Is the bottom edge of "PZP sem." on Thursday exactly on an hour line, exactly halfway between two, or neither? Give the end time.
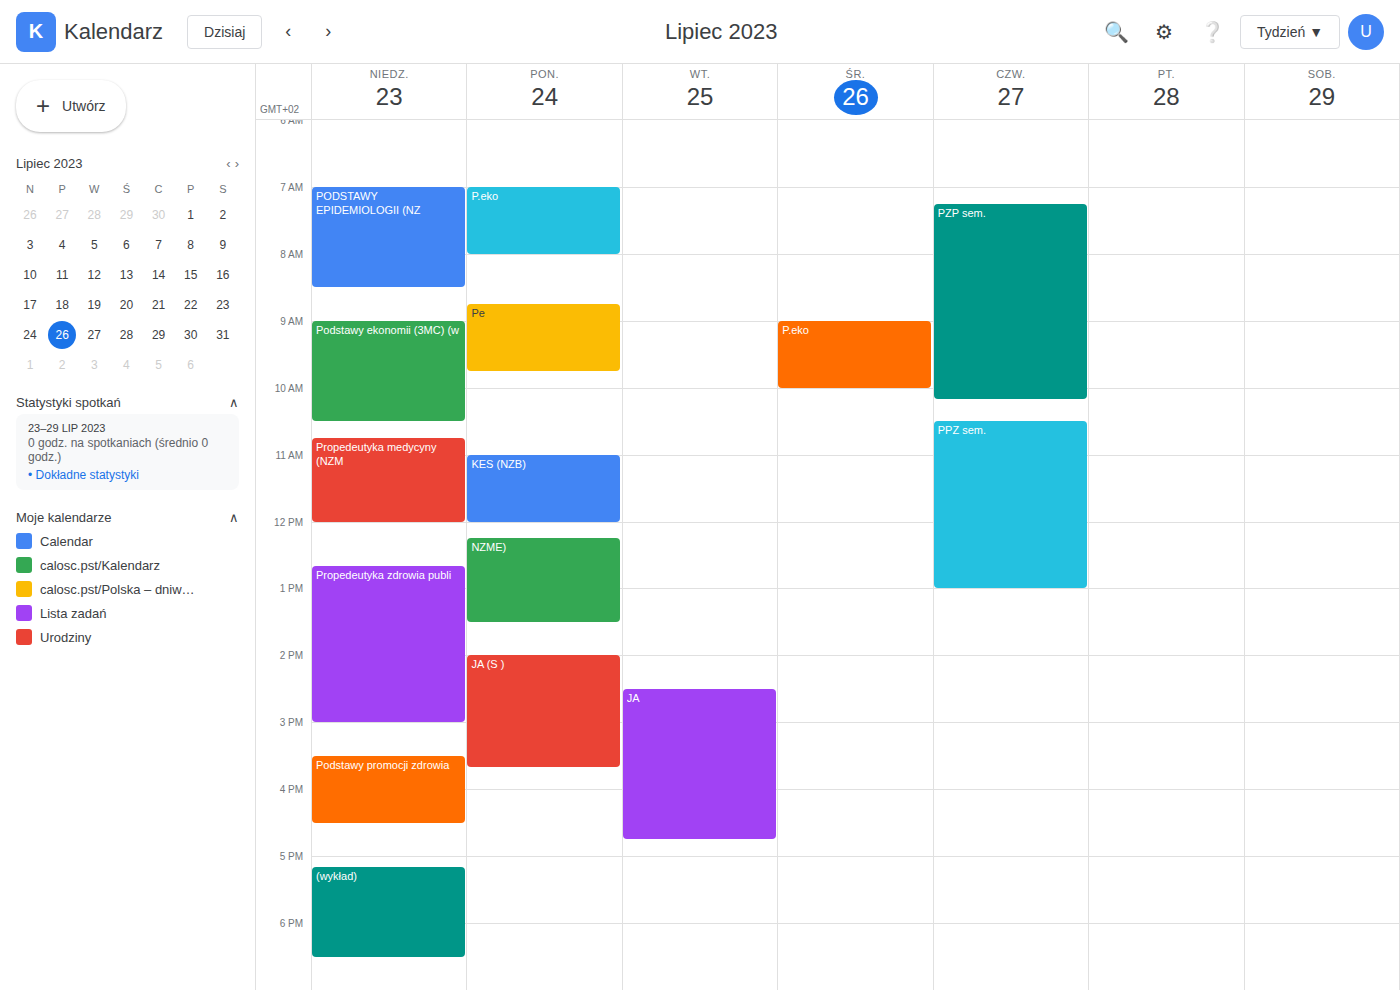
10:10 AM -- neither: 10 minutes below the 10 AM line and 50 minutes above the 11 AM line.